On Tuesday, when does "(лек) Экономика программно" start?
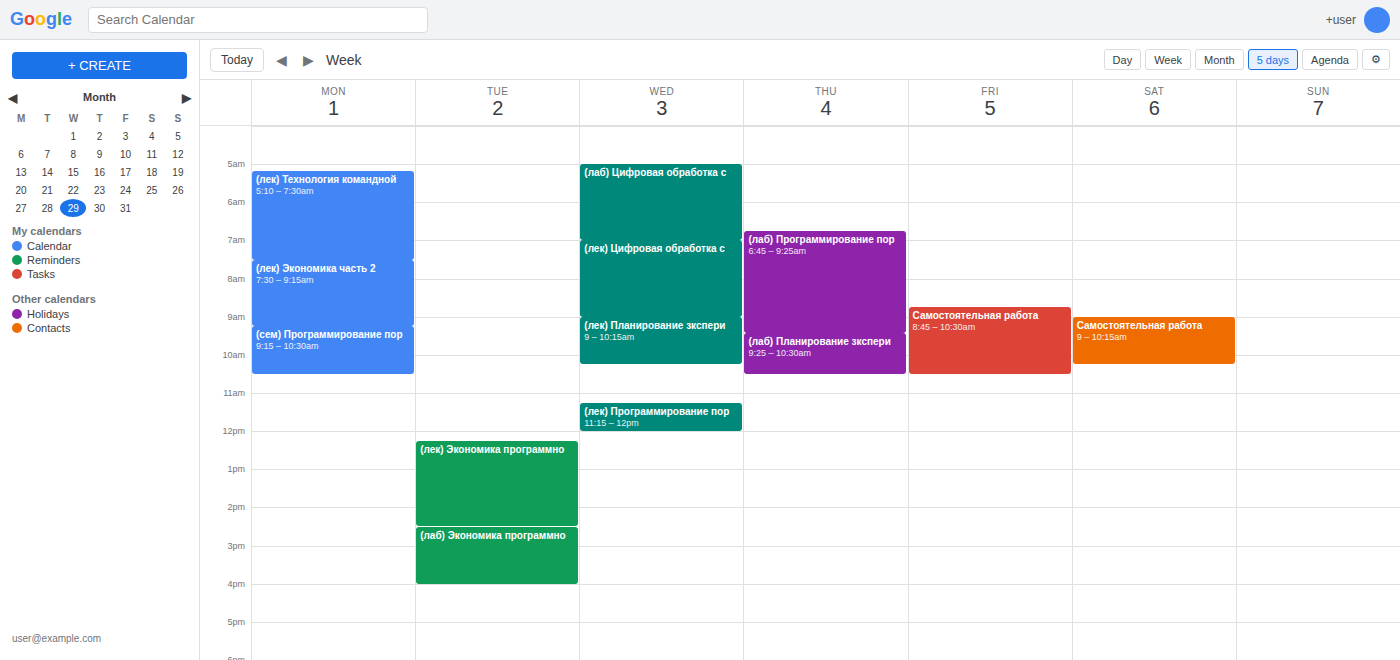
12:15 PM